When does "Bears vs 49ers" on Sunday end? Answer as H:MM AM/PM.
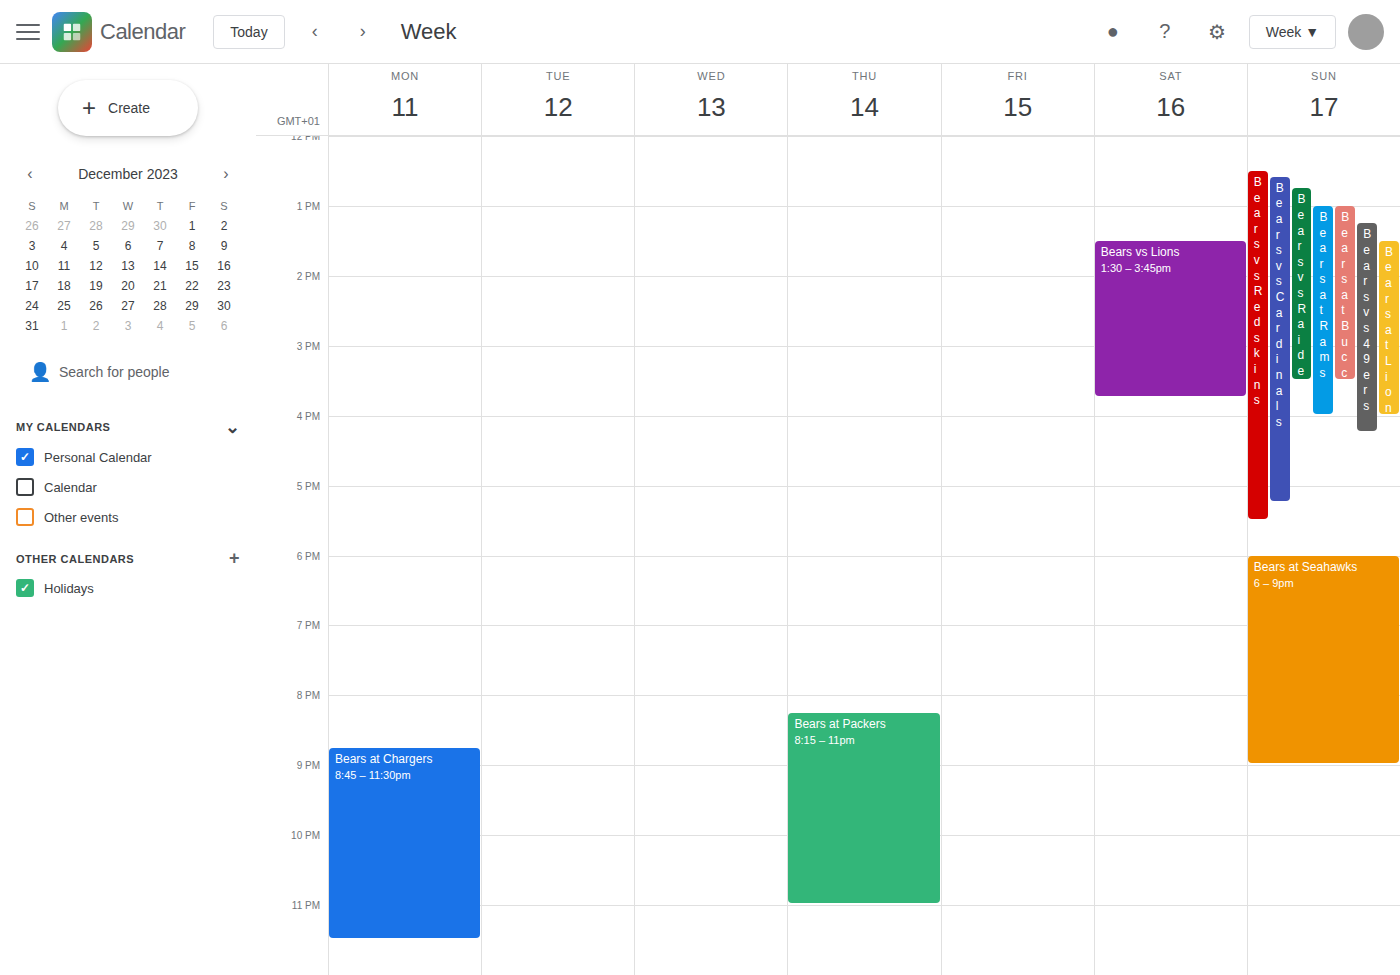
4:15 PM